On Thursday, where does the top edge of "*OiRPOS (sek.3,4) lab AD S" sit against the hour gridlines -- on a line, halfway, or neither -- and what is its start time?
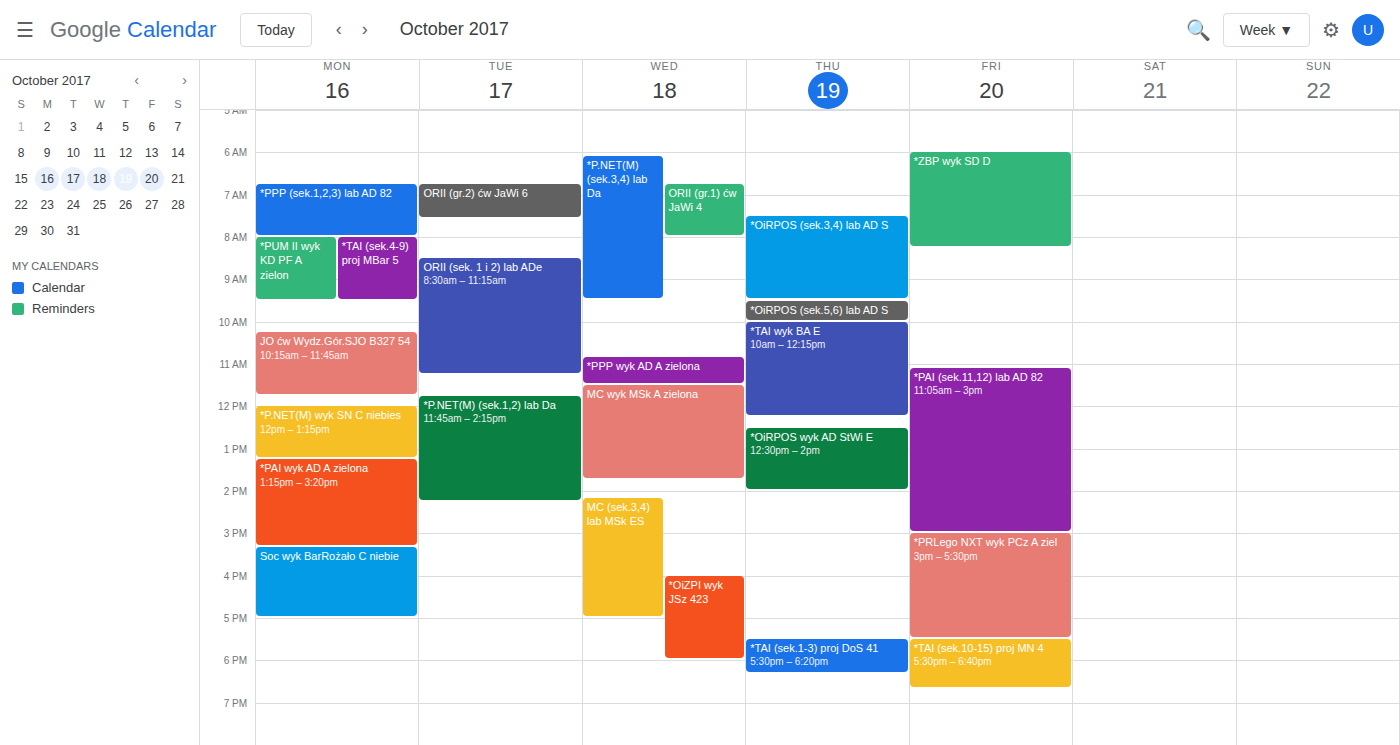
7:30 AM -- halfway between the 7 AM and 8 AM lines.